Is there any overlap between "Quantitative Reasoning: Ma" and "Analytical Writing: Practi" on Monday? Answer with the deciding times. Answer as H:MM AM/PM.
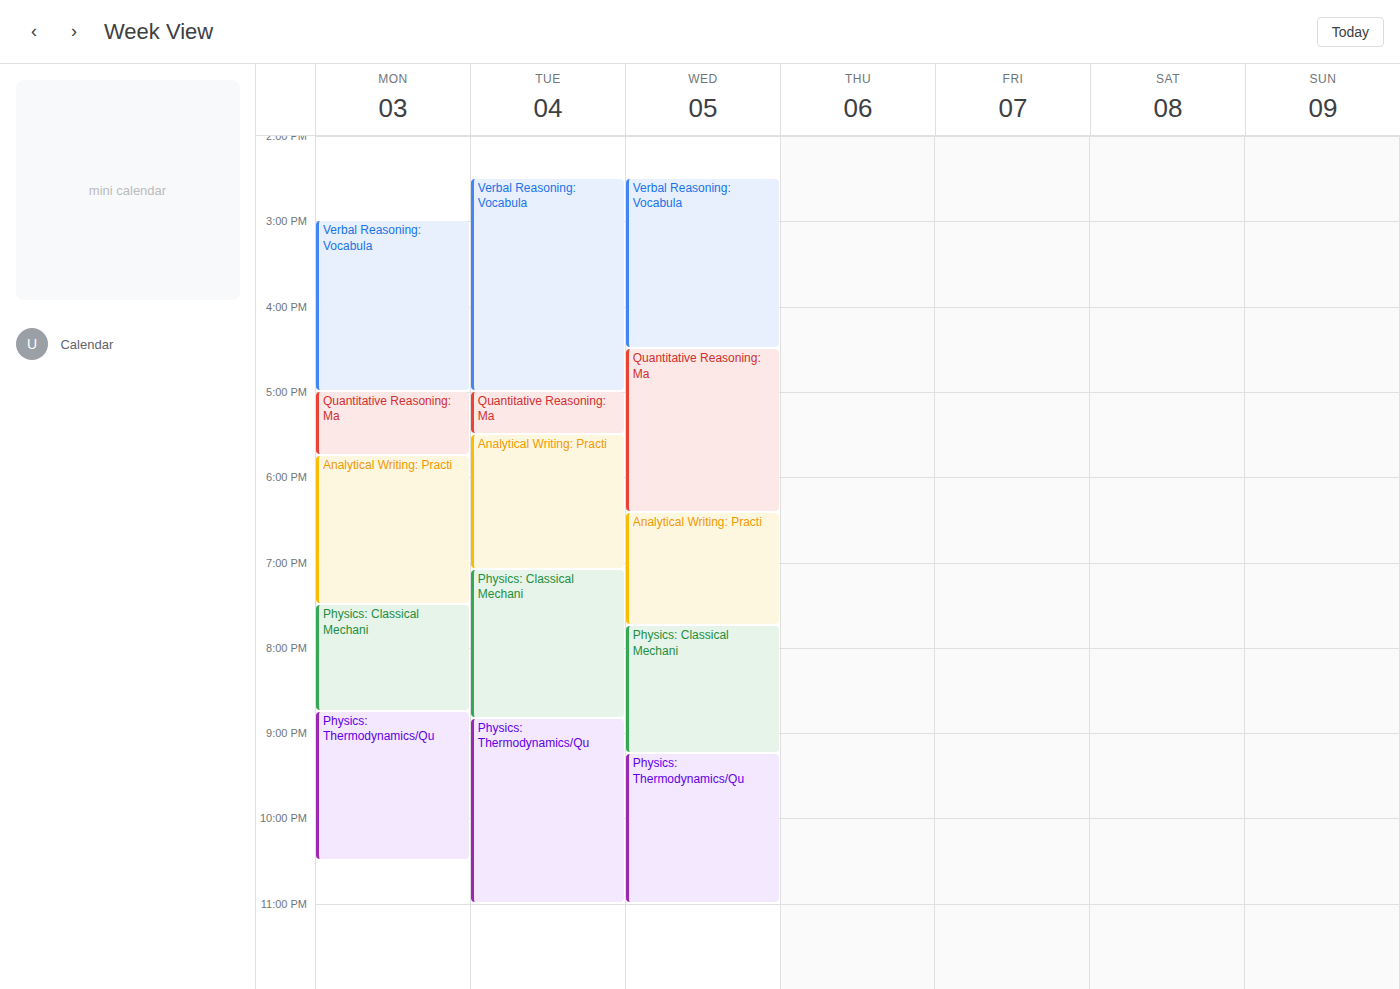
"Quantitative Reasoning: Ma" ends at 5:45 PM, exactly when "Analytical Writing: Practi" starts -- they touch but do not overlap.